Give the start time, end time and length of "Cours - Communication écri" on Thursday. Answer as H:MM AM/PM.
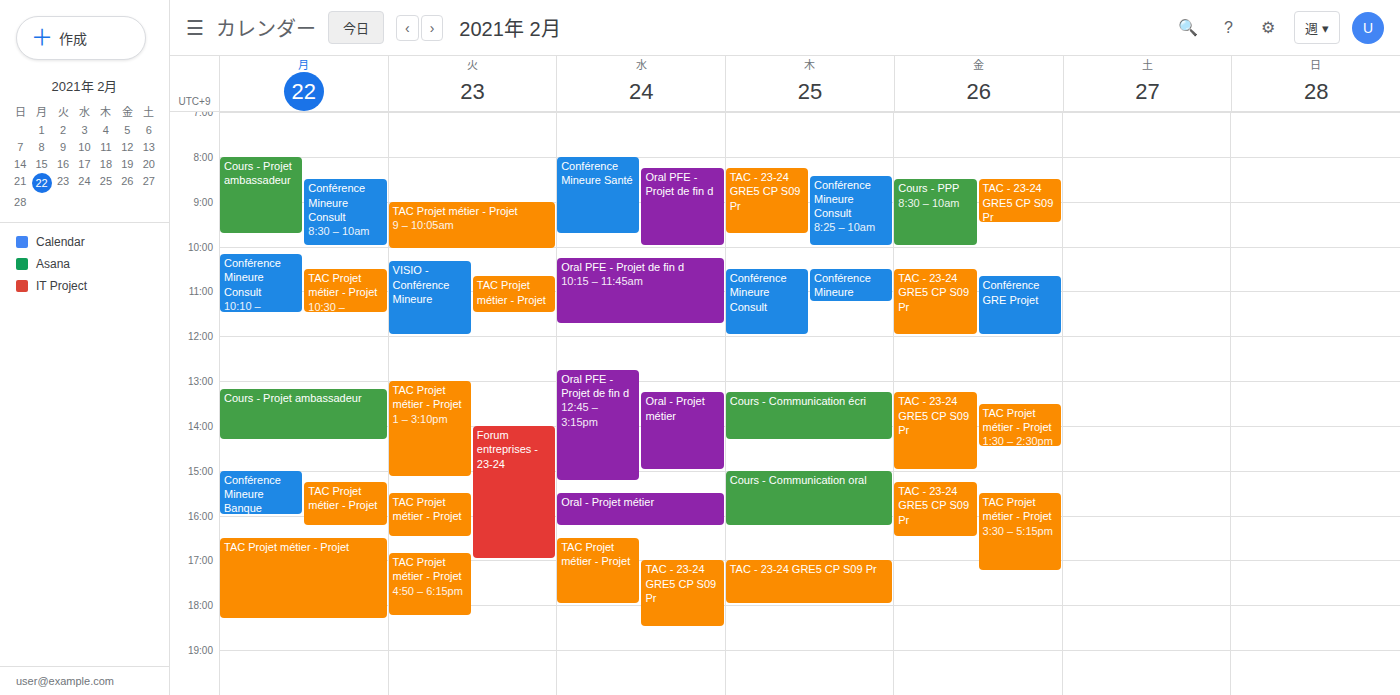
1:15 PM to 2:20 PM, 1 hour 5 minutes